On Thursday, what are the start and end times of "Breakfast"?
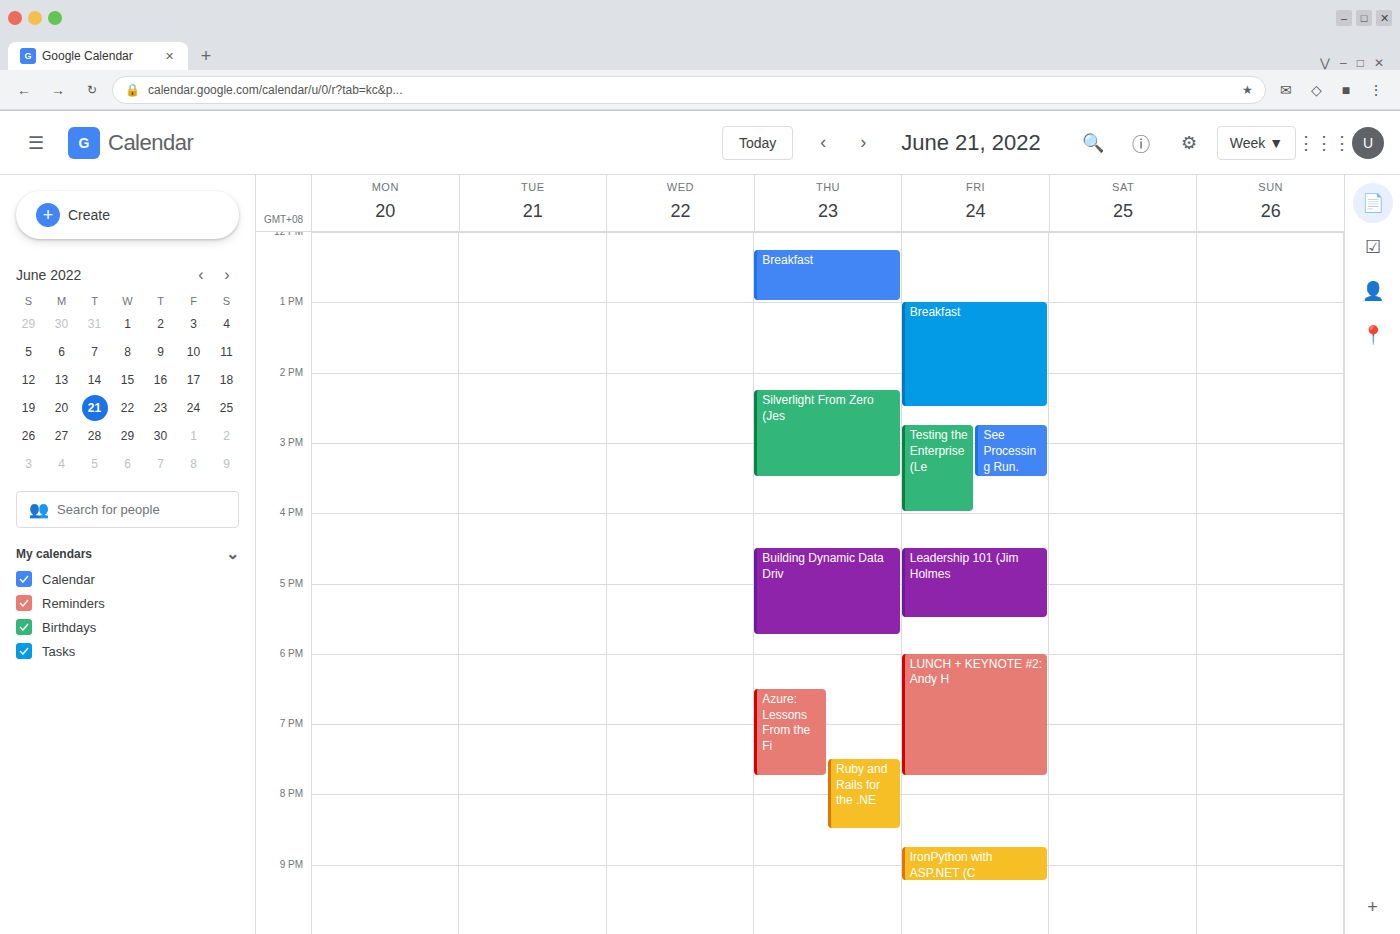
12:15 PM to 1:00 PM